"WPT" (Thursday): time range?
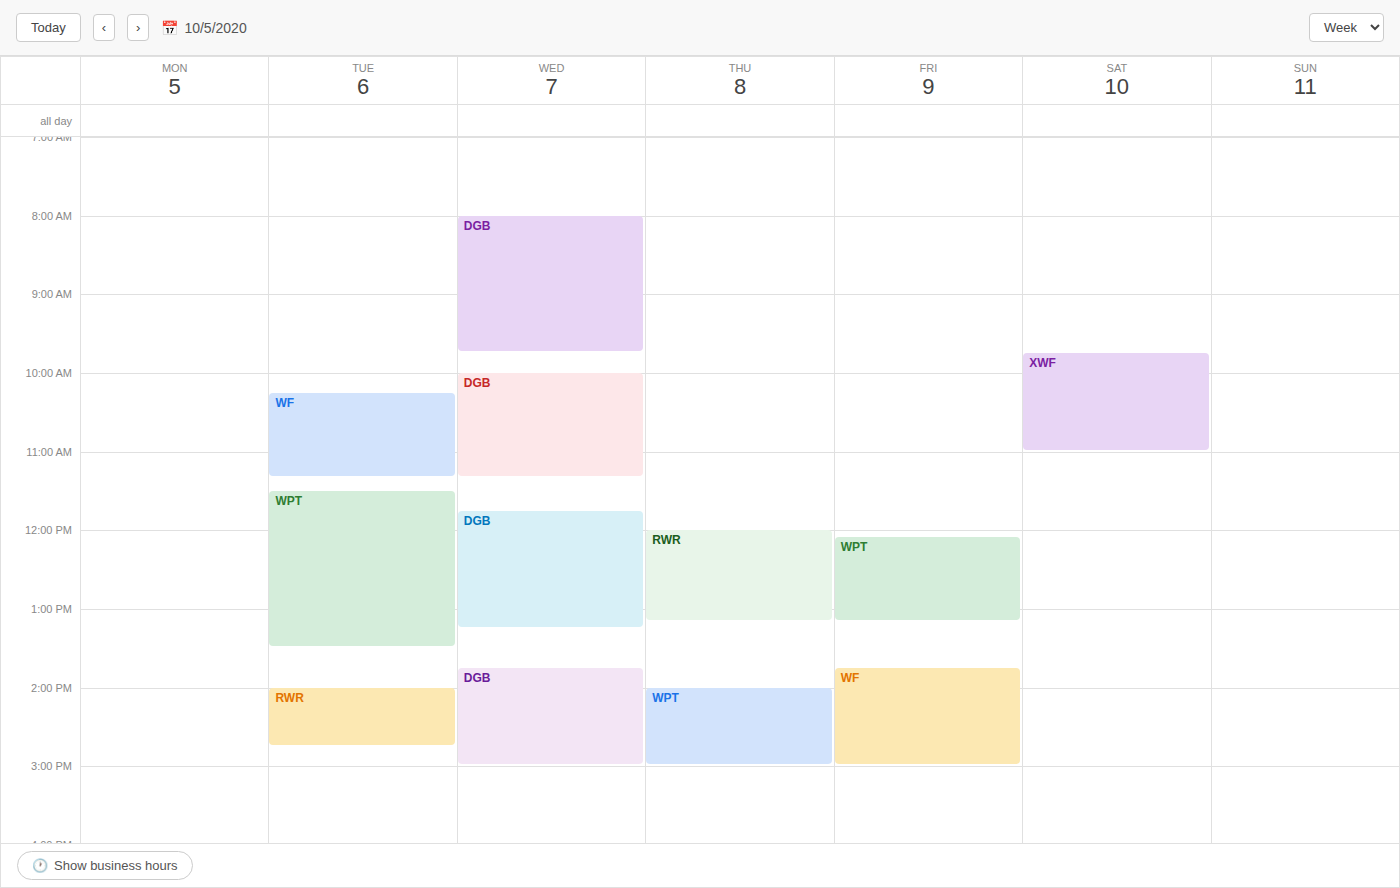
2:00 PM to 3:00 PM